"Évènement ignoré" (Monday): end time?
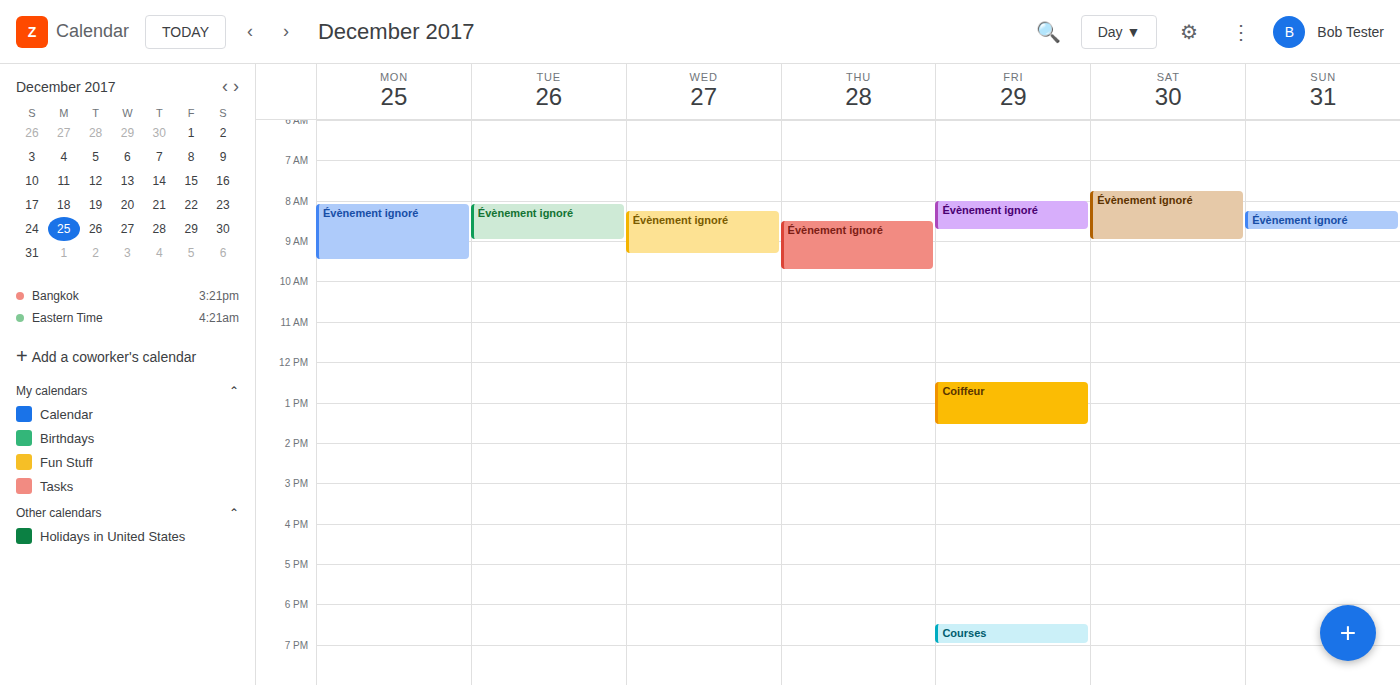
9:30 AM